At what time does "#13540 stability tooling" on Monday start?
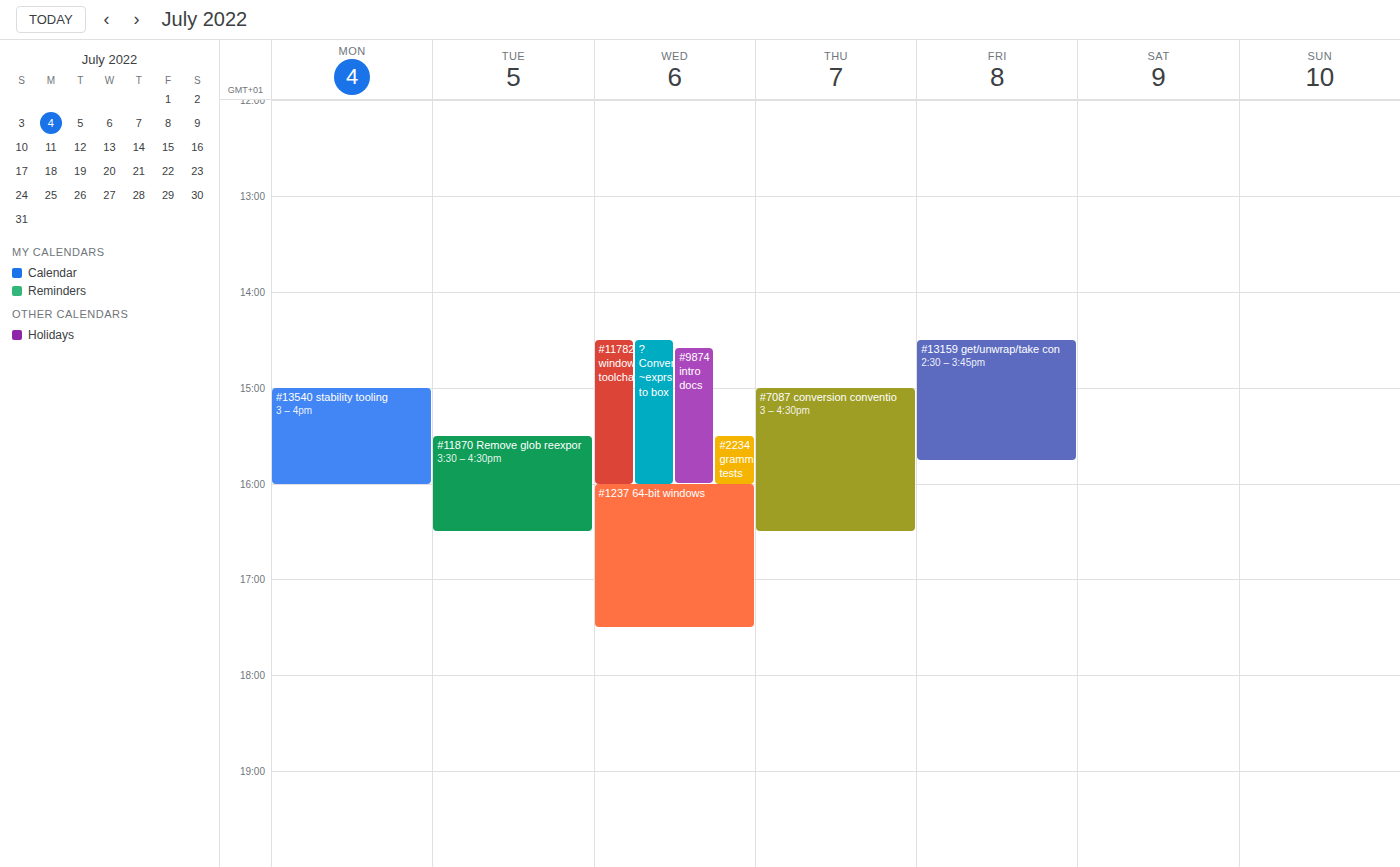
15:00